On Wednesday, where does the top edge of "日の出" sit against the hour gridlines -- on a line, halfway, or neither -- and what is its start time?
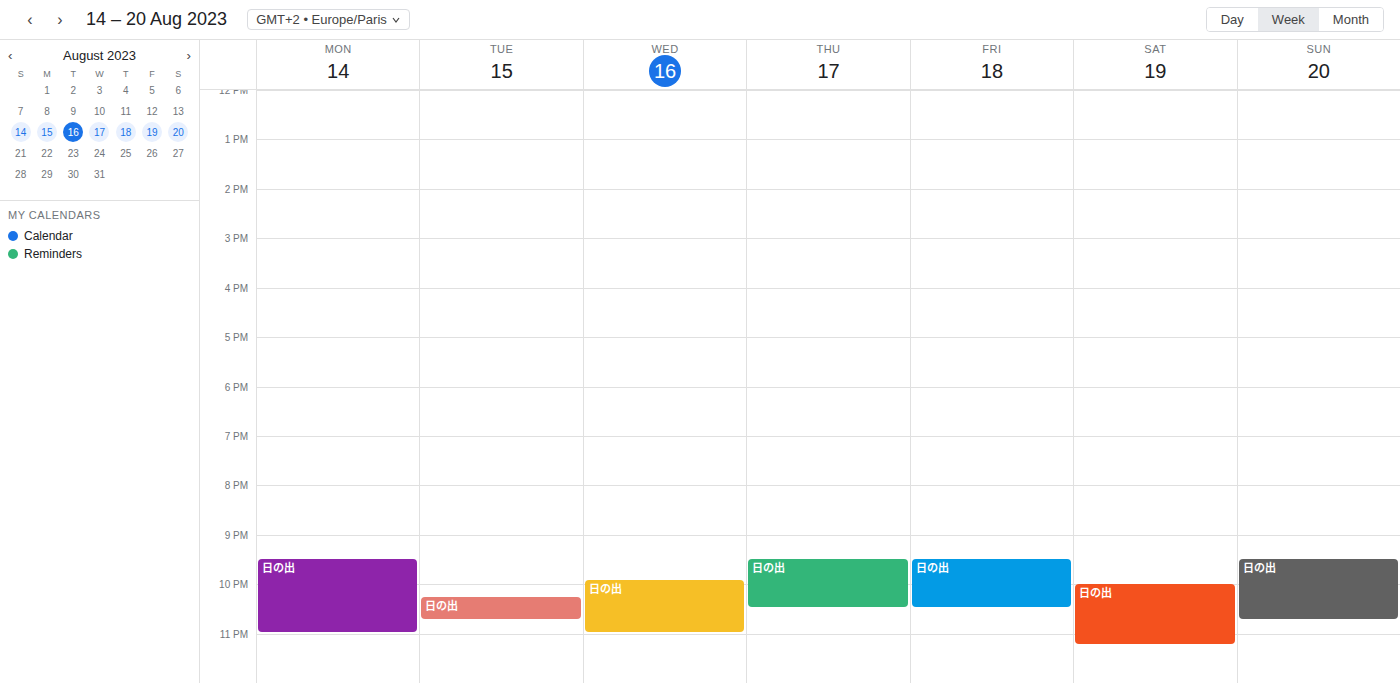
9:55 PM -- neither: 55 minutes below the 9 PM line and 5 minutes above the 10 PM line.